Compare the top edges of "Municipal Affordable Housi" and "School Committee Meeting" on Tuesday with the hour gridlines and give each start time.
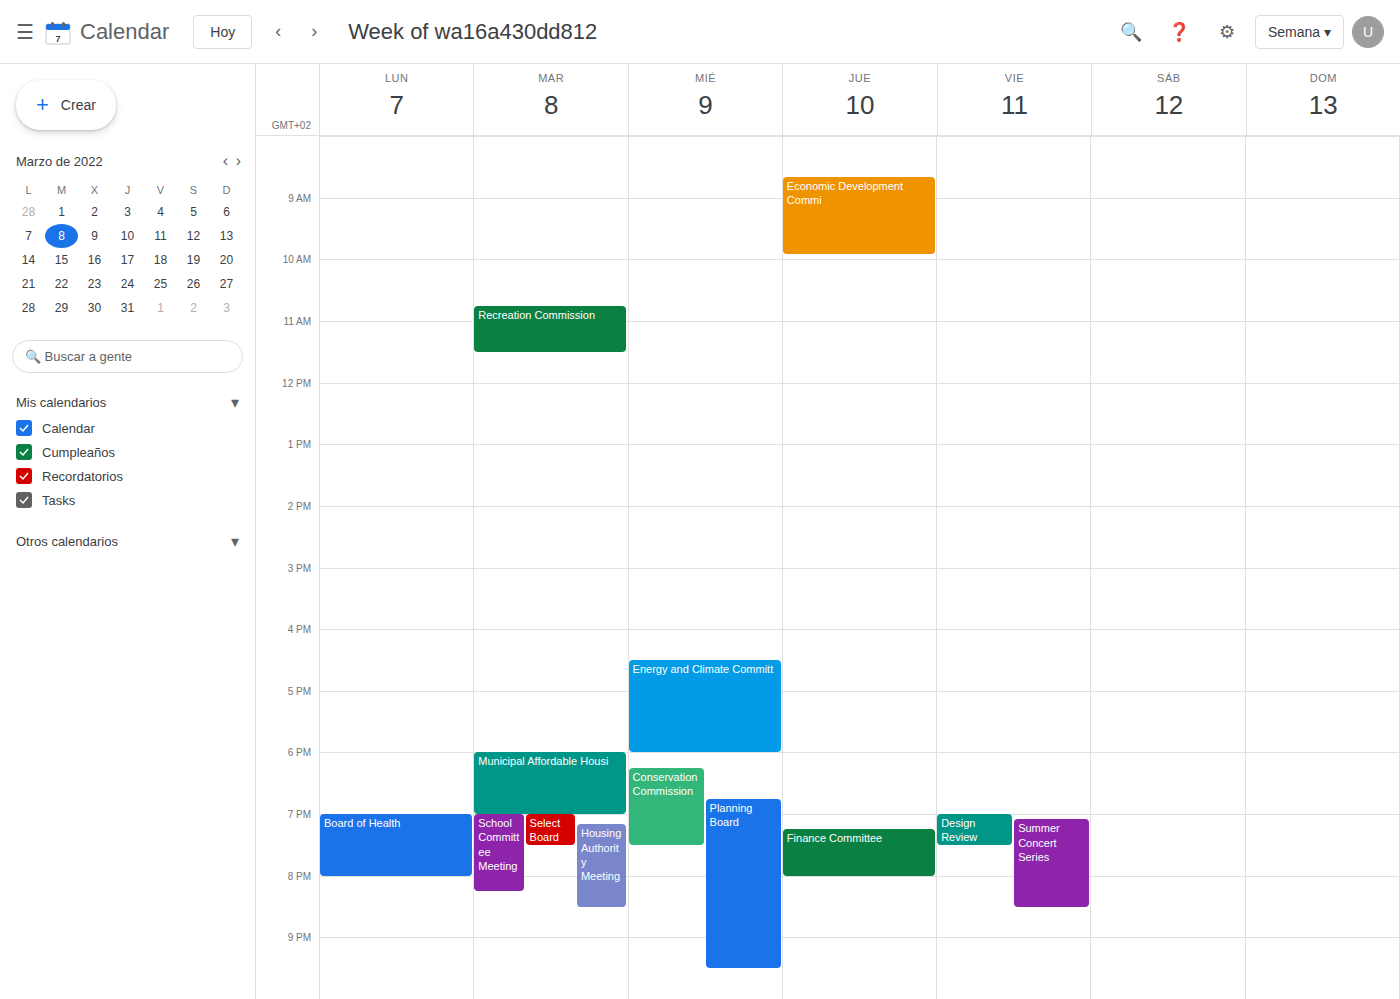
"Municipal Affordable Housi": 6:00 PM, exactly on the 6 PM line. "School Committee Meeting": 7:00 PM, exactly on the 7 PM line.